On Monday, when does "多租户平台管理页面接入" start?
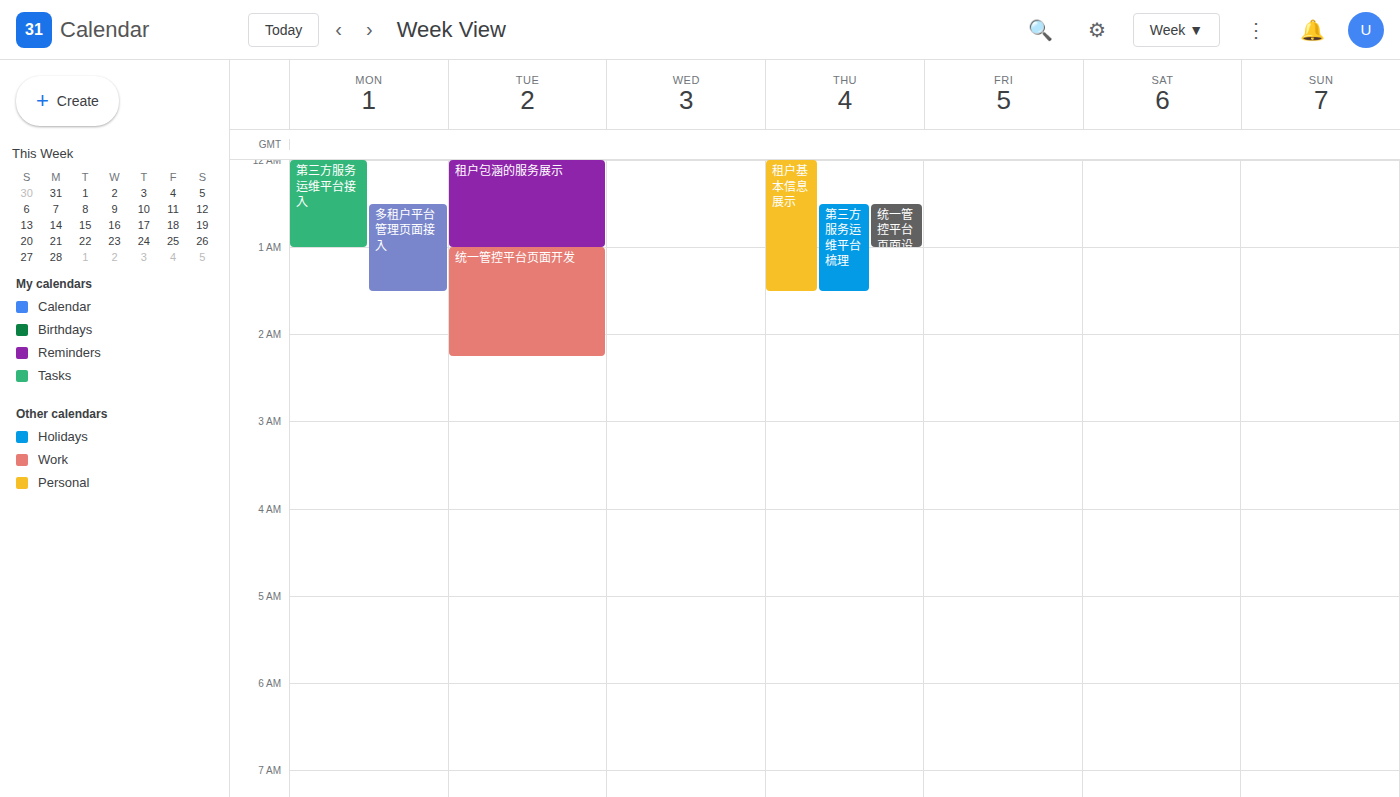
12:30 AM